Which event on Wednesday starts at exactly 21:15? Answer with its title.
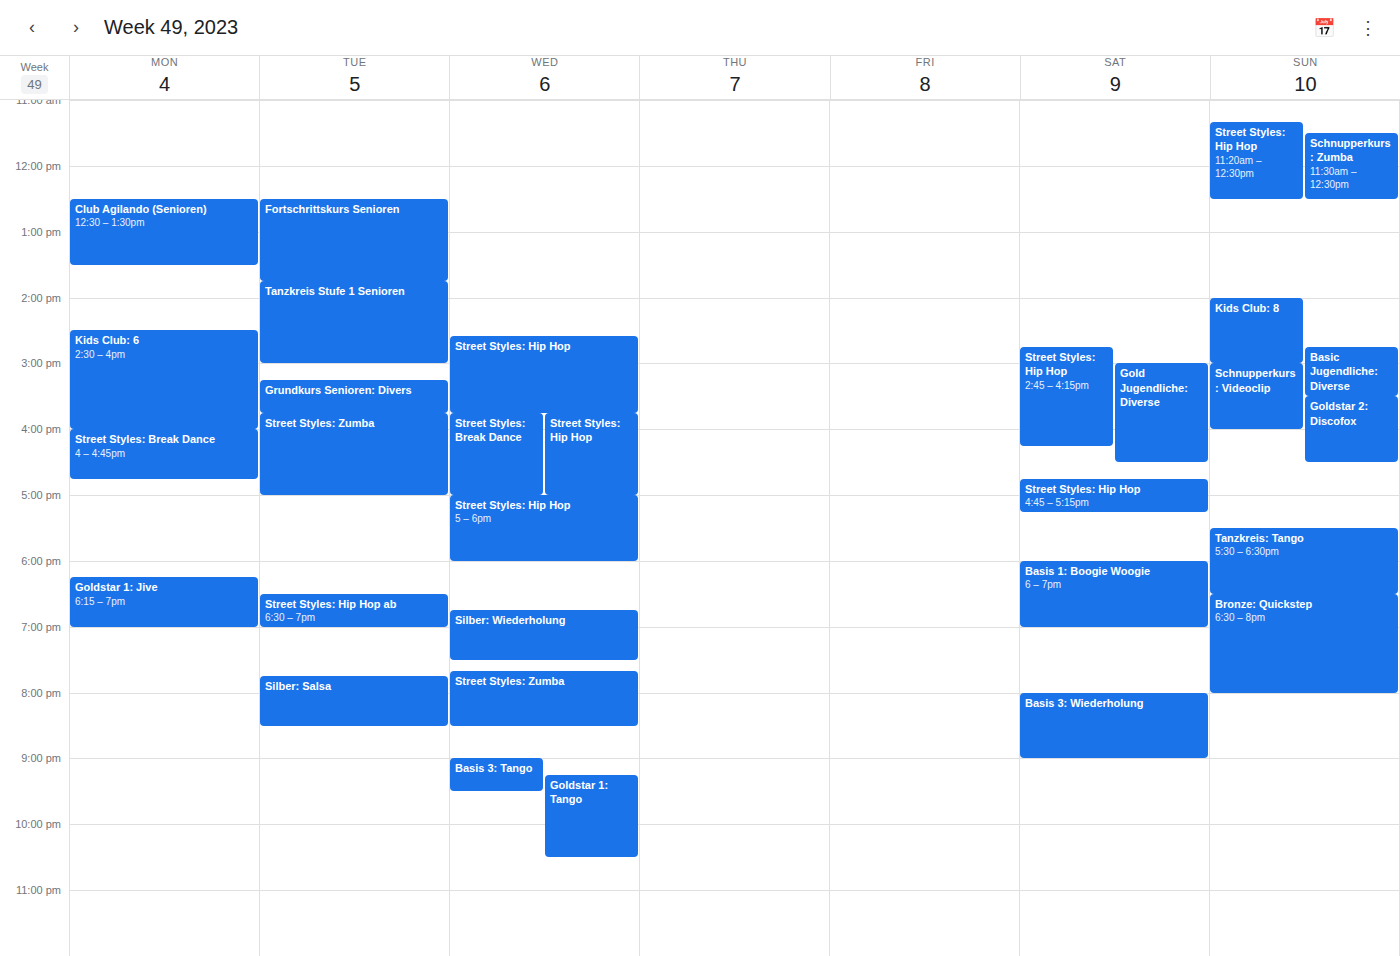
"Goldstar 1: Tango"